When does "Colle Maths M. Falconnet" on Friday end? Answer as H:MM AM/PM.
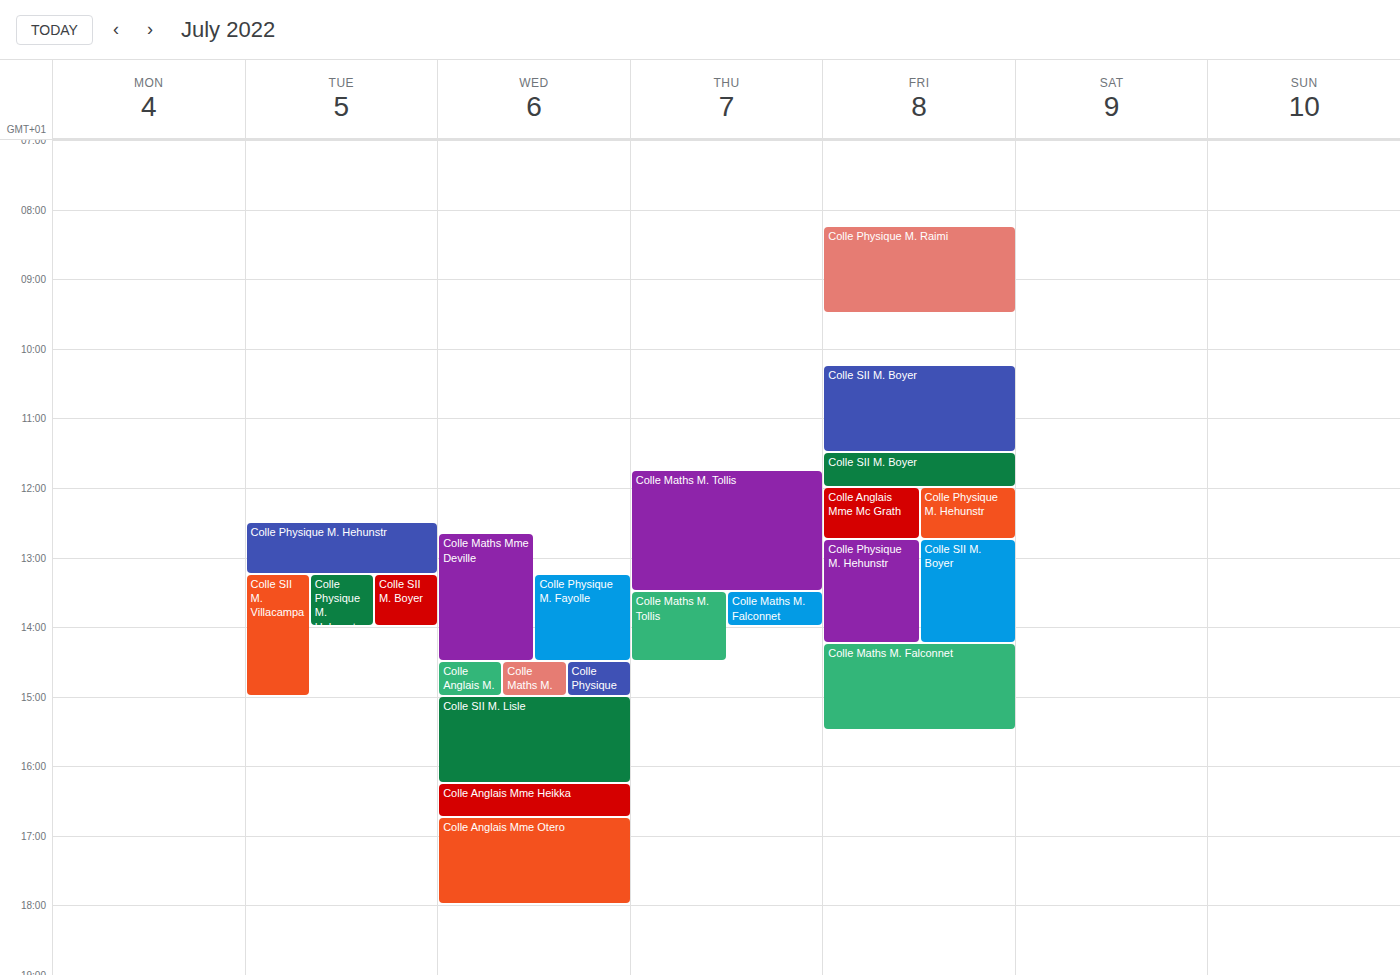
3:30 PM